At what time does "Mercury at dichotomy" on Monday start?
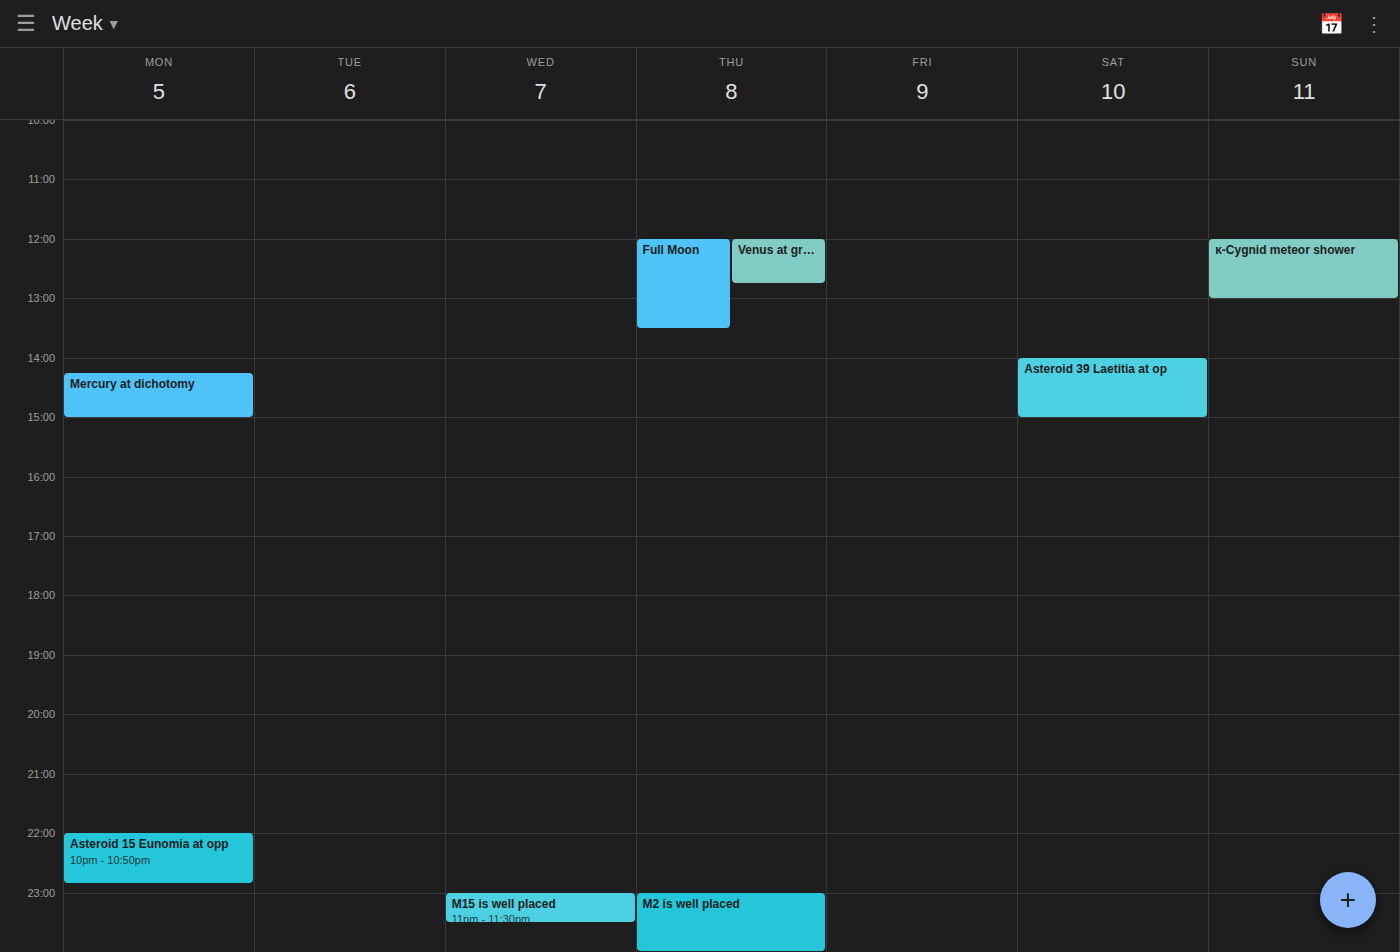
2:15 PM